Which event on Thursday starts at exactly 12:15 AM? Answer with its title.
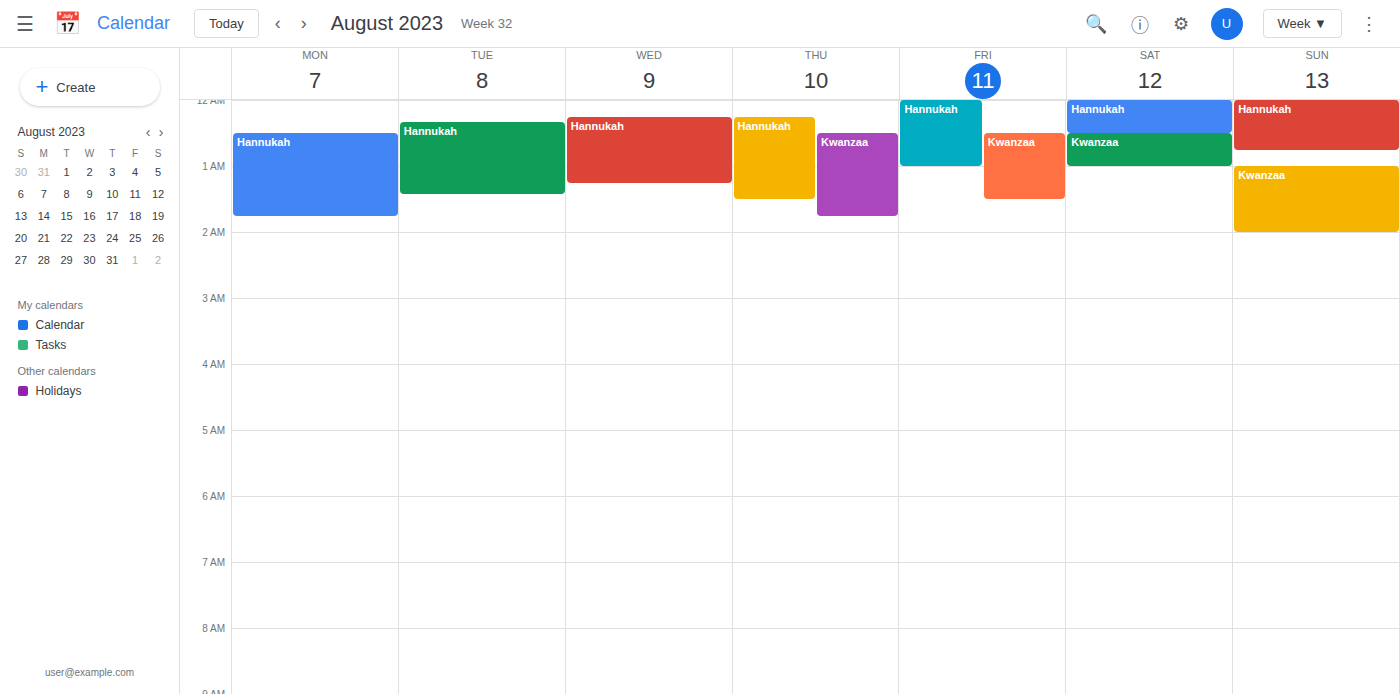
"Hannukah"